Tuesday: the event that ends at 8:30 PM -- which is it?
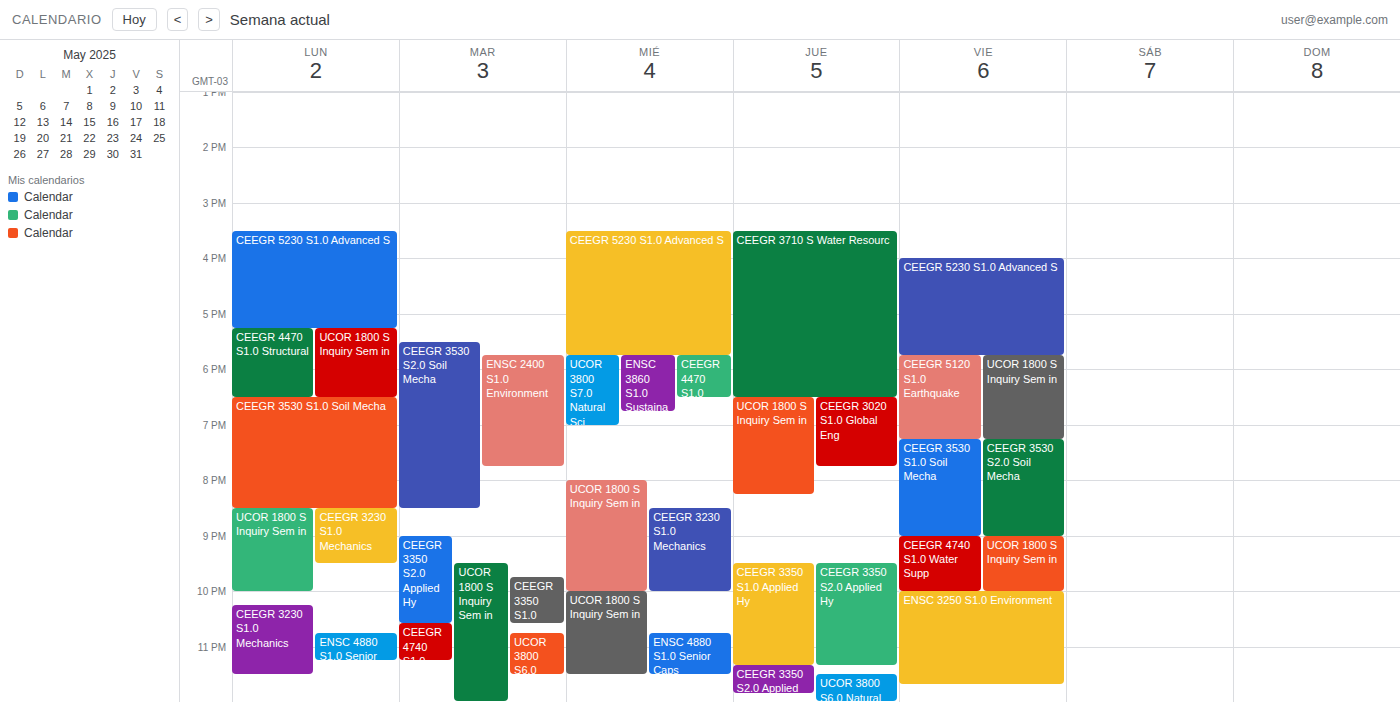
"CEEGR 3530 S2.0 Soil Mecha"